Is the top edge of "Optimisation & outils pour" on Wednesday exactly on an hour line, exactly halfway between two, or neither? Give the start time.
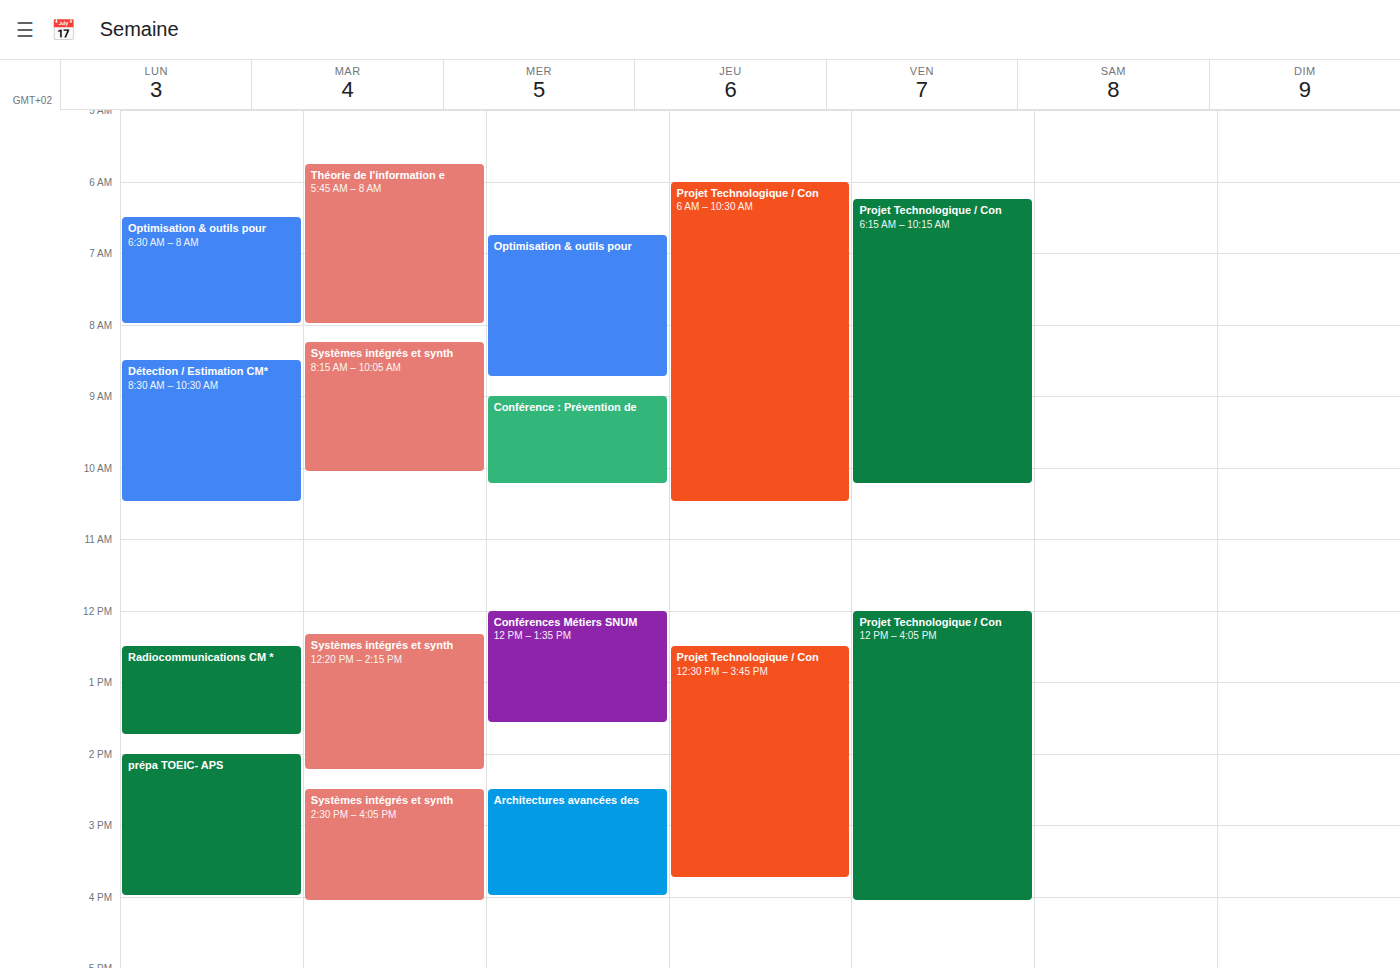
6:45 AM -- neither: three quarters of the way from the 6 AM line to the 7 AM line.